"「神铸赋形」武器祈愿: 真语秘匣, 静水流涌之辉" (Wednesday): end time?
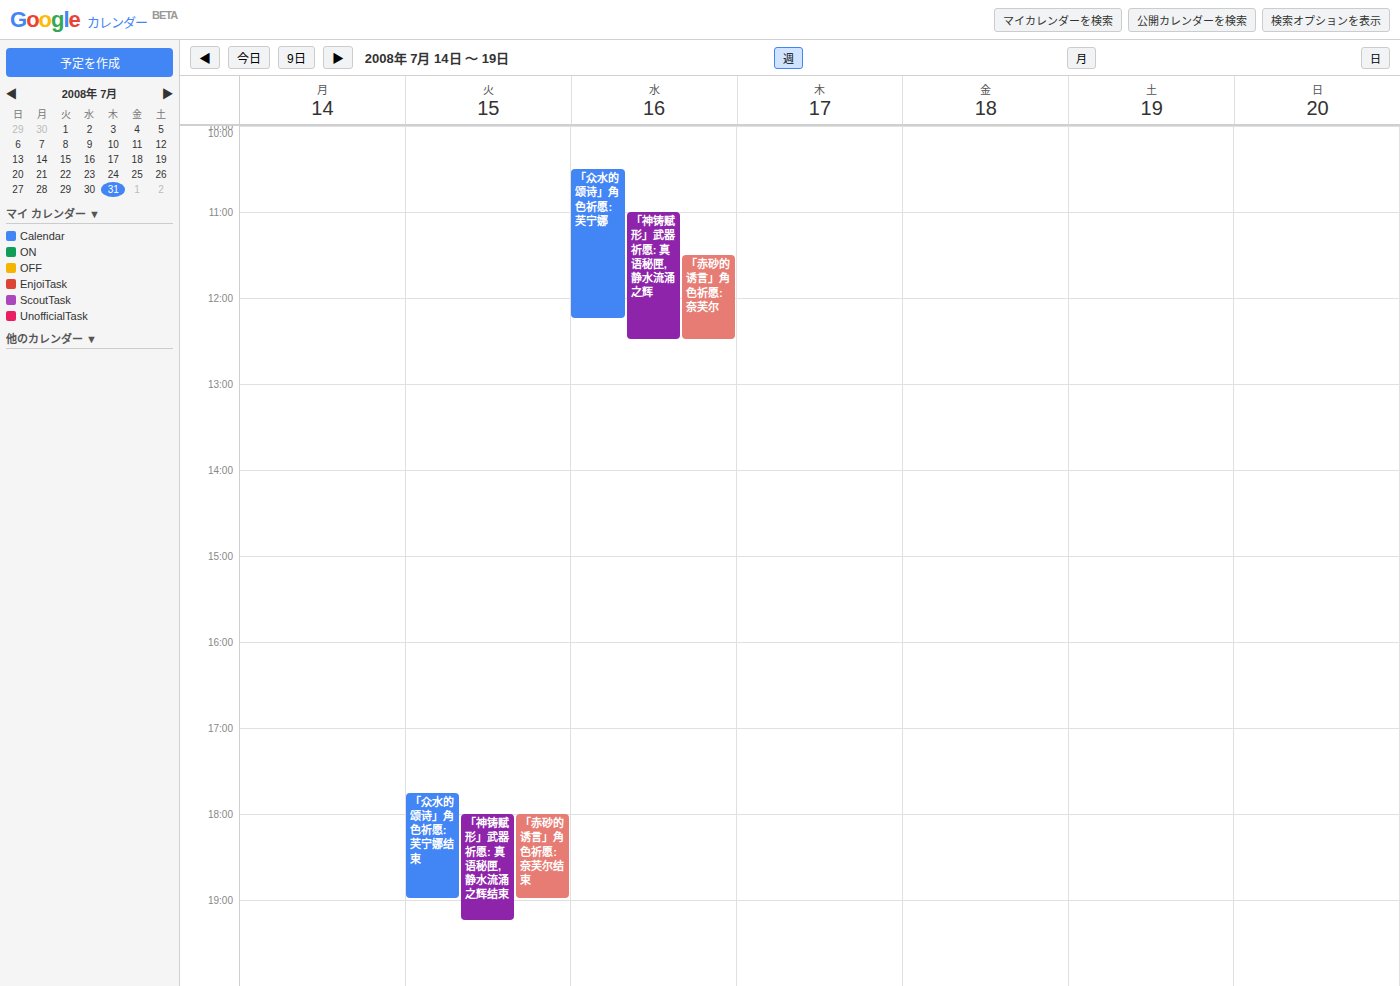
12:30 PM